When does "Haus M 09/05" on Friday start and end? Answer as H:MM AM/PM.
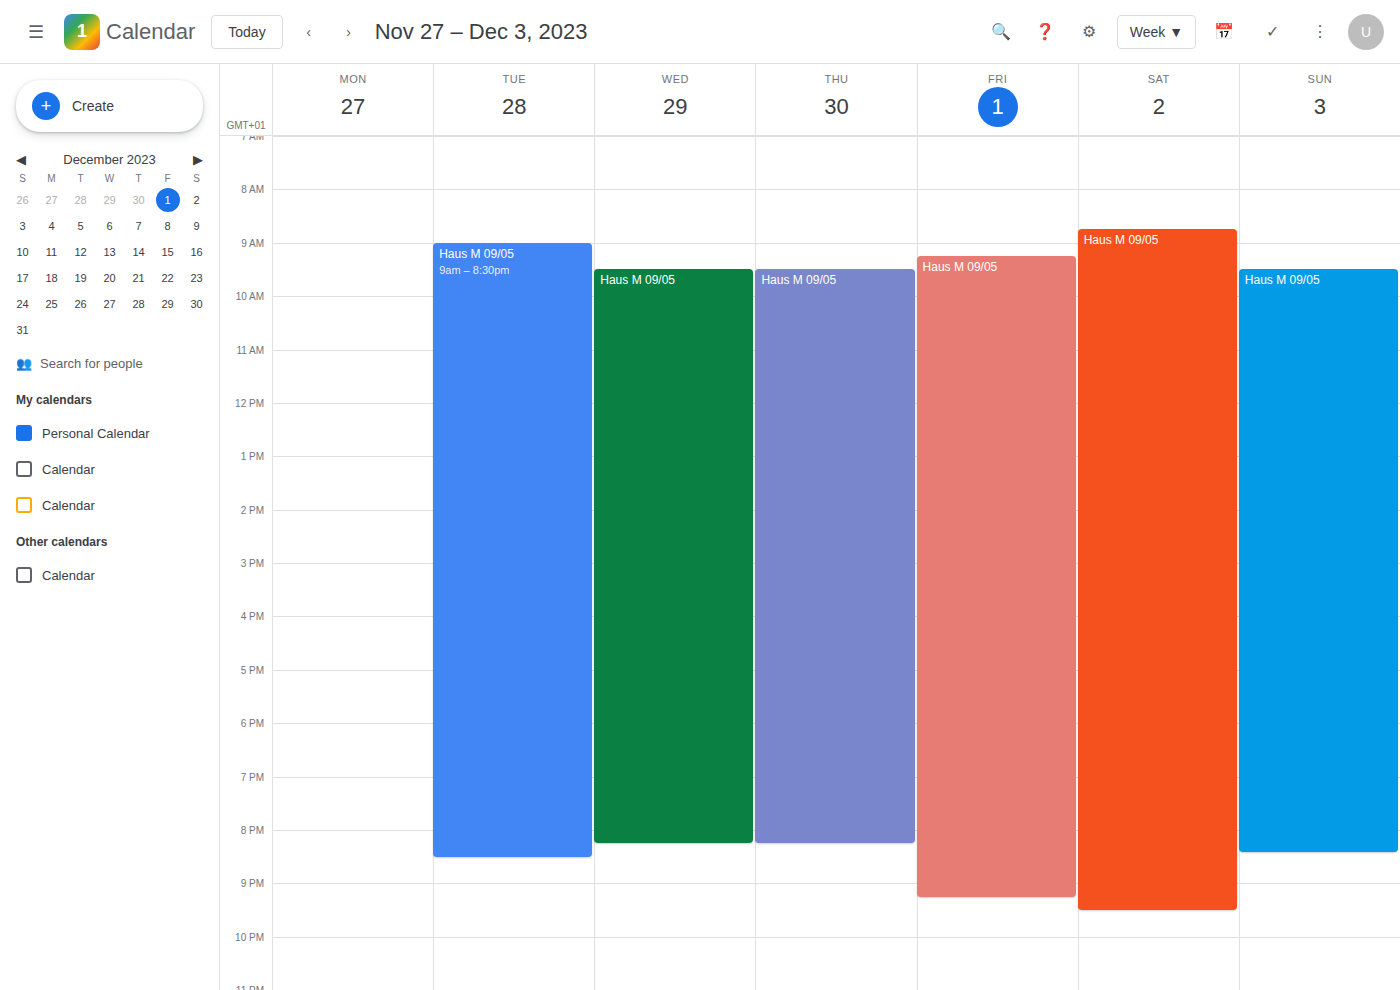
9:15 AM to 9:15 PM